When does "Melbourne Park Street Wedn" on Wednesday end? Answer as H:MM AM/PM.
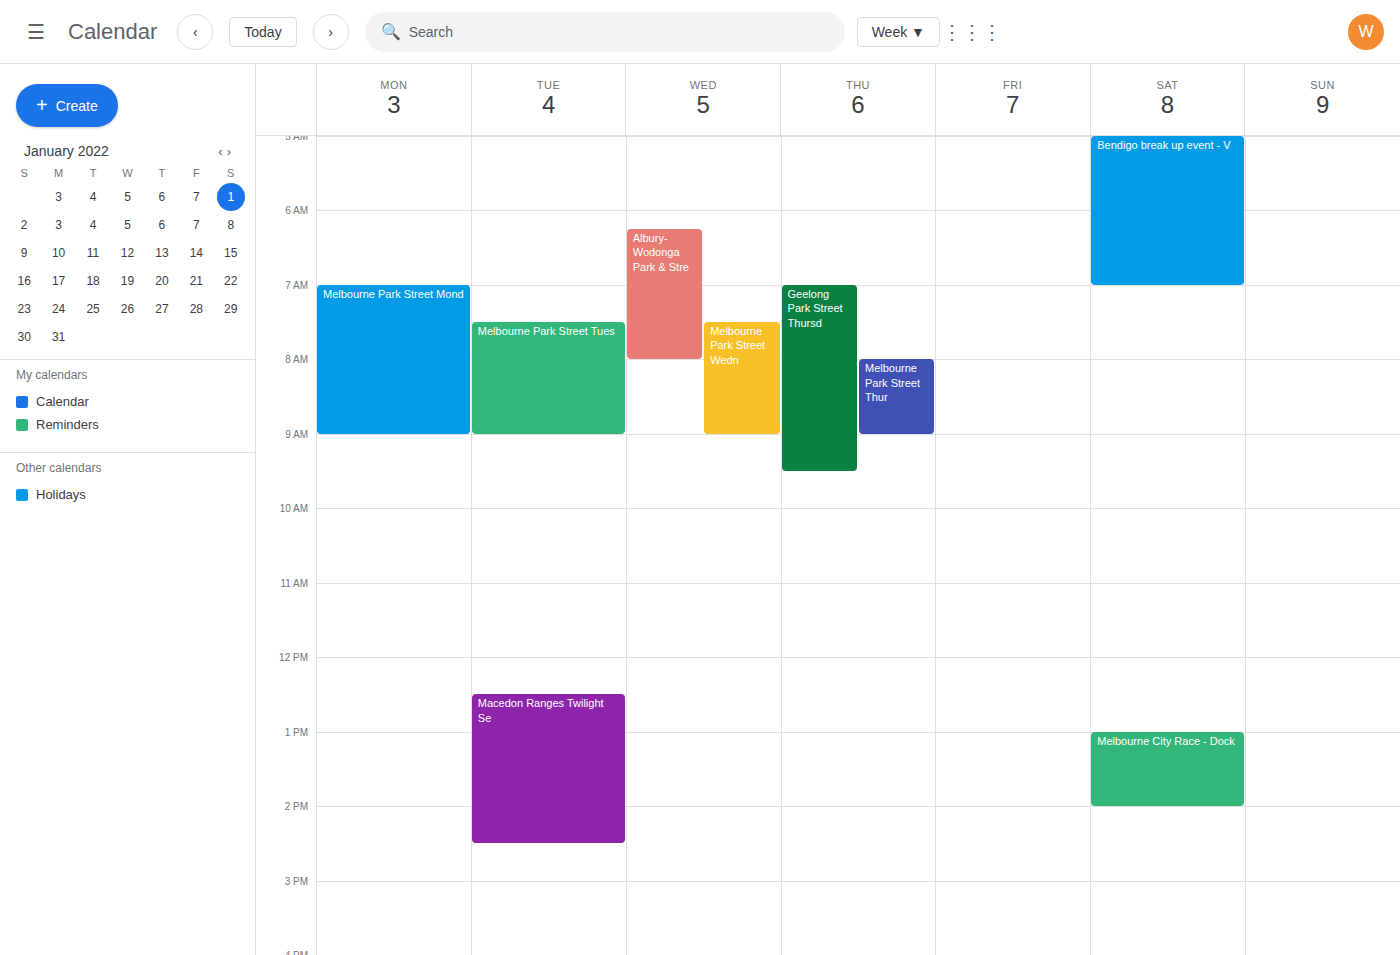
9:00 AM